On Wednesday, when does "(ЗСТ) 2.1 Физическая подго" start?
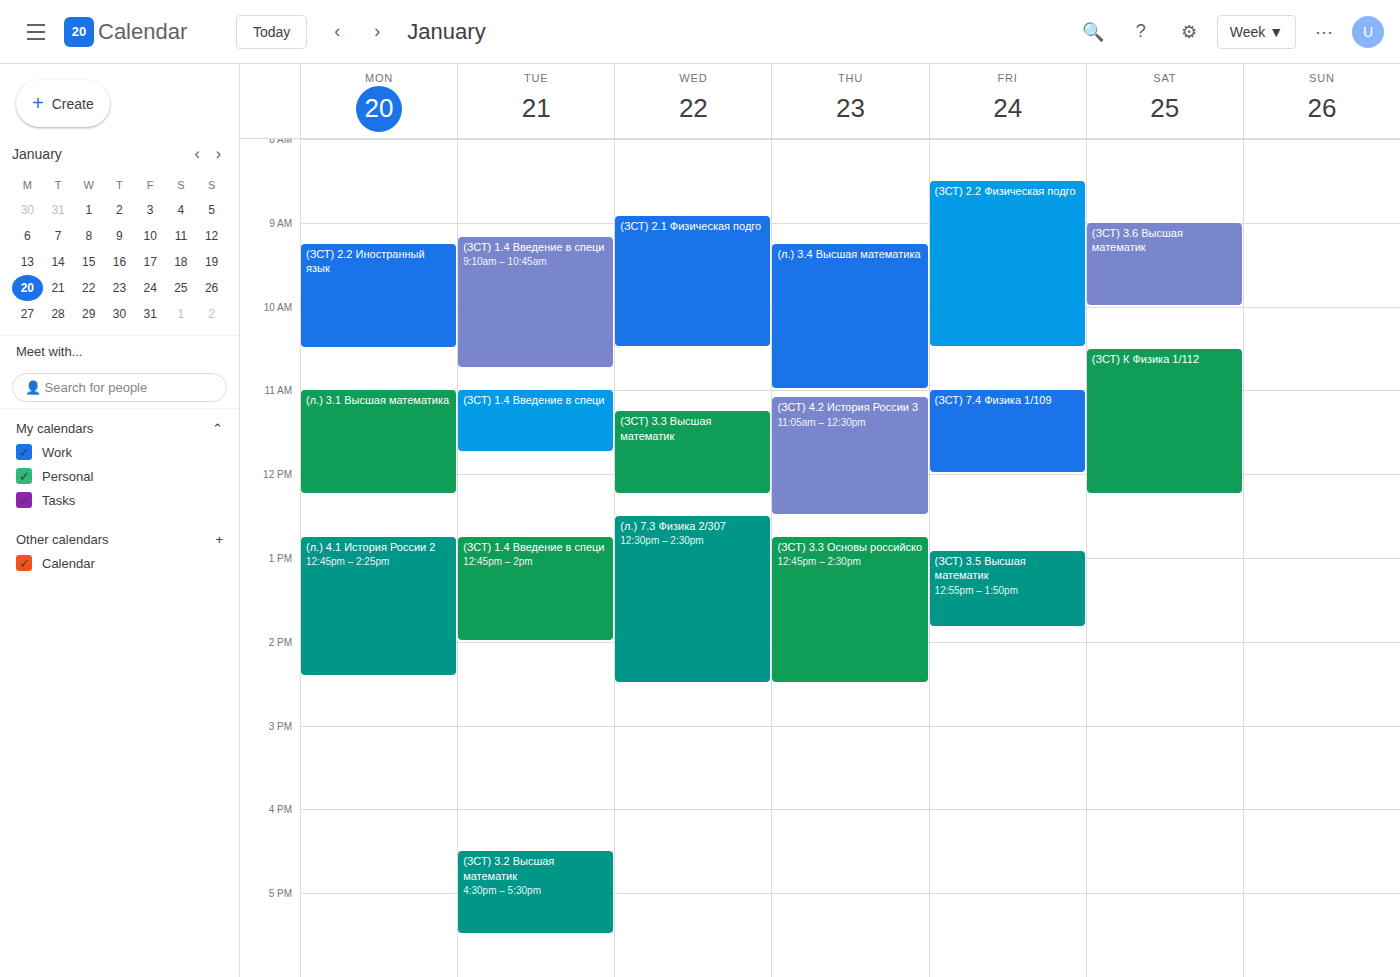
08:55